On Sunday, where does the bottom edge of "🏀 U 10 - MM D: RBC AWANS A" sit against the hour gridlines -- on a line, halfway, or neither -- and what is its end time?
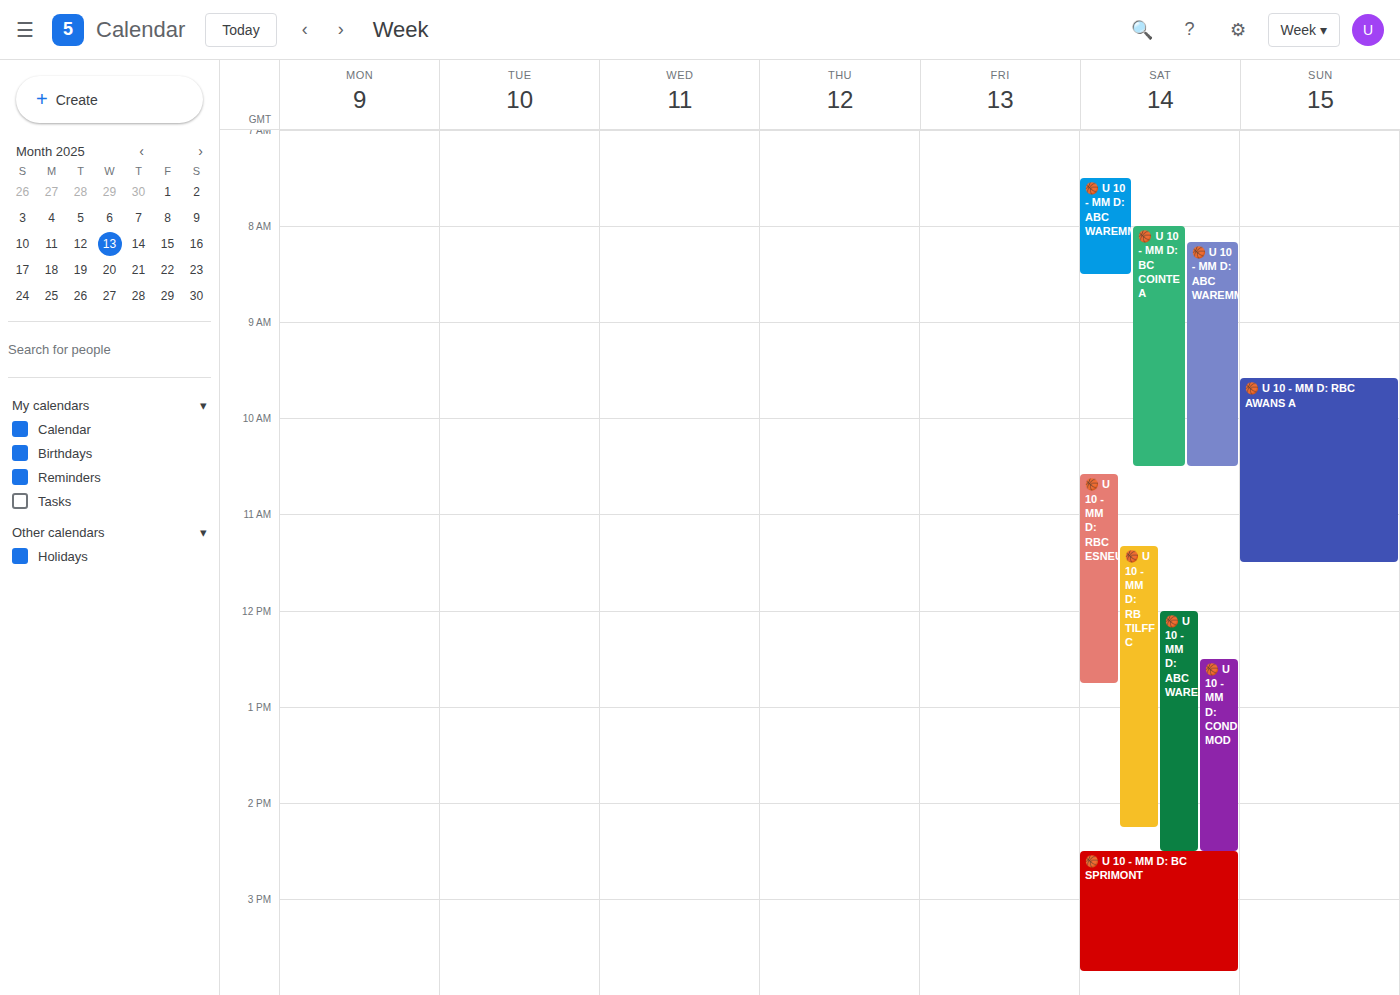
11:30 AM -- halfway between the 11 AM and 12 PM lines.